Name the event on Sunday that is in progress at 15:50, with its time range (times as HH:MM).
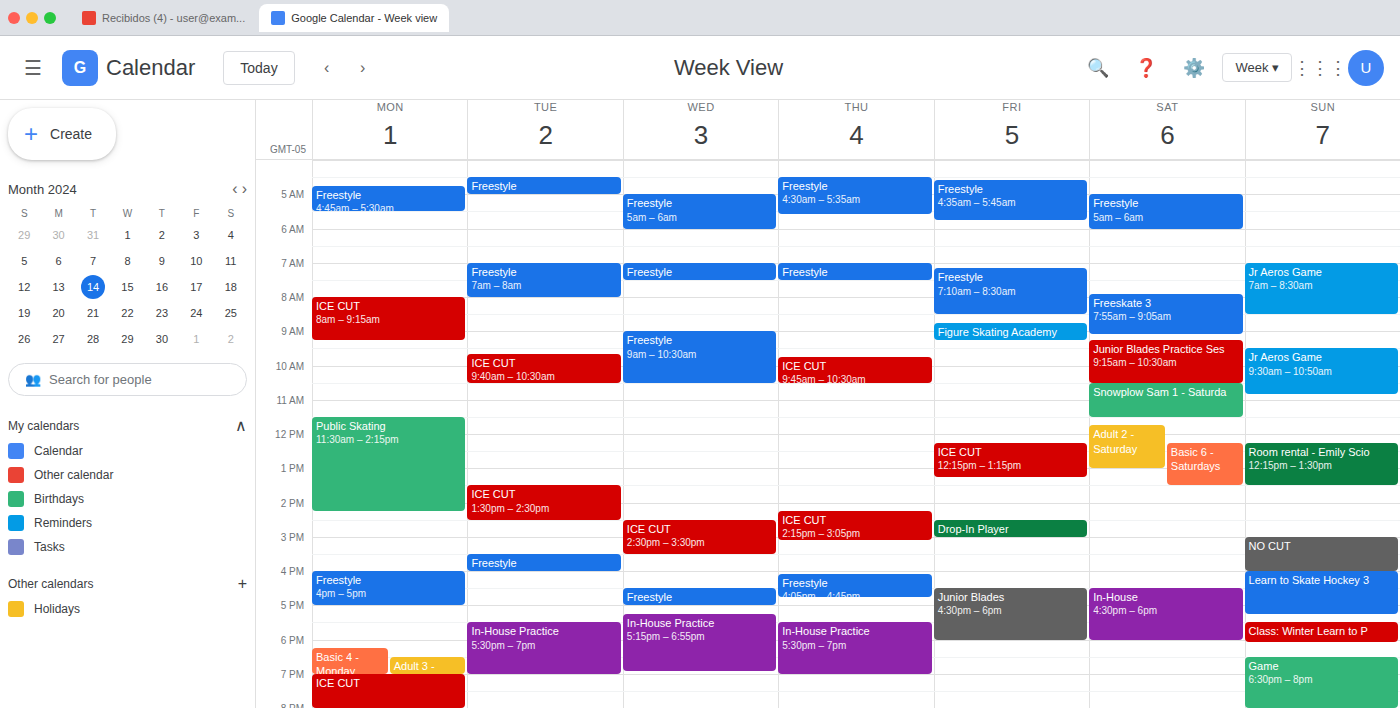
"NO CUT", 15:00 to 16:00